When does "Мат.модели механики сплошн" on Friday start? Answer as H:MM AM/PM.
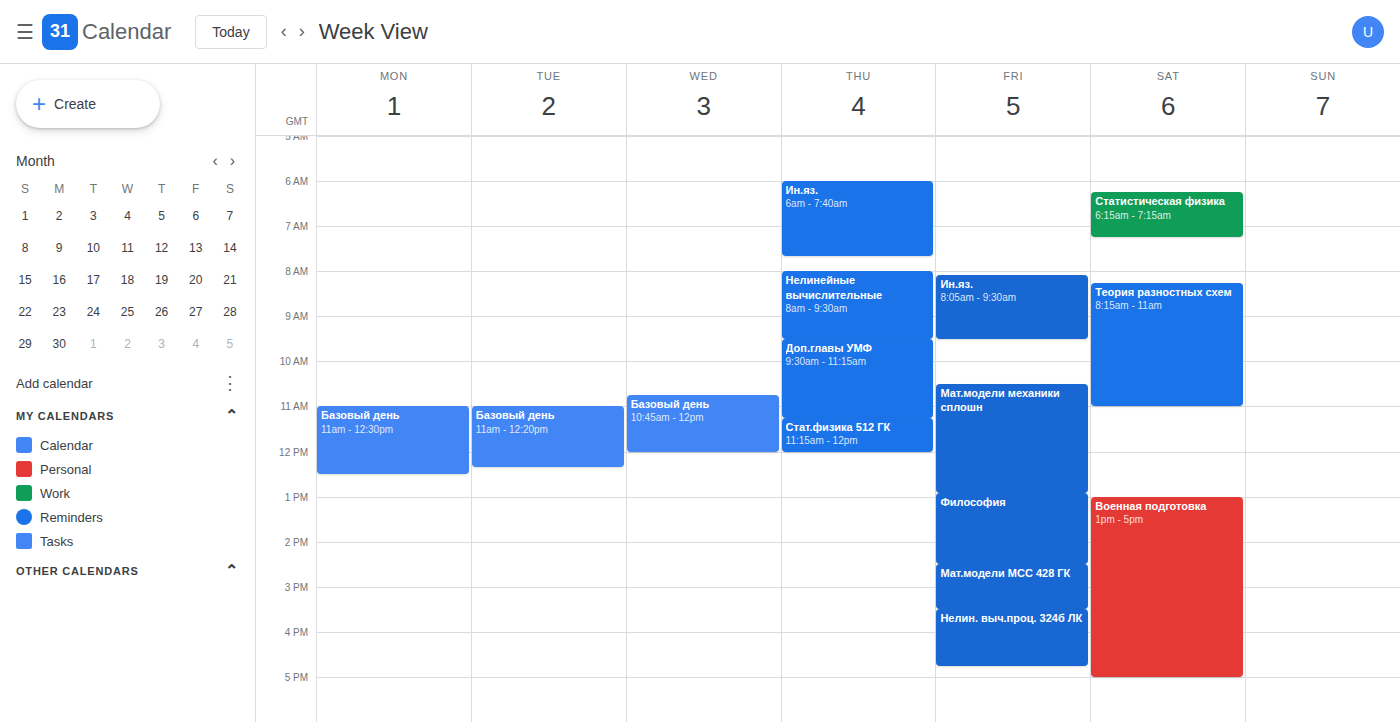
10:30 AM